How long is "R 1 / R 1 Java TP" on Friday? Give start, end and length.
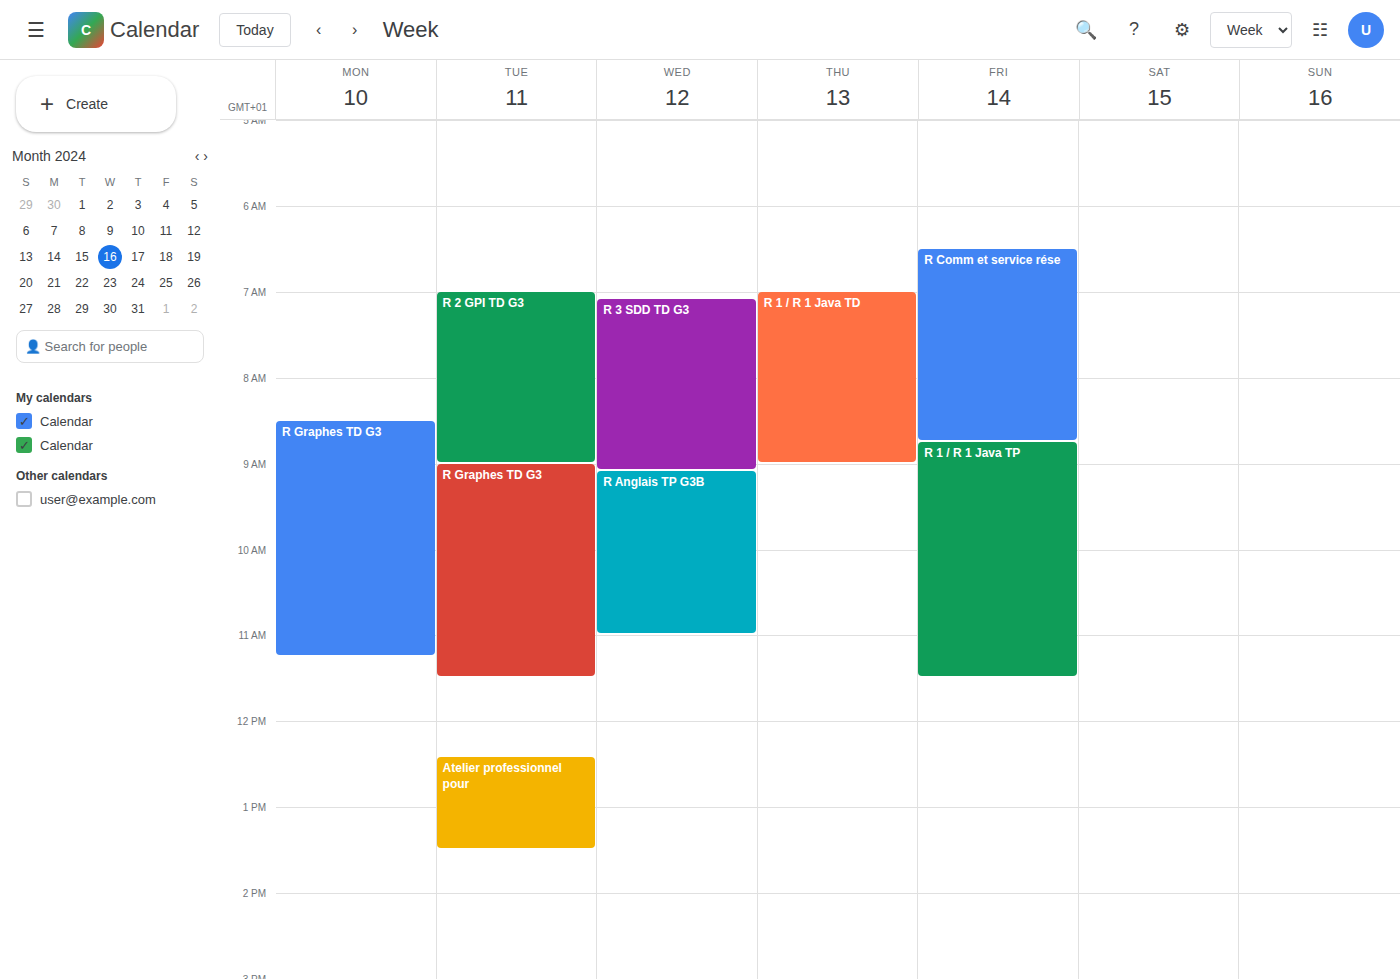
8:45 AM to 11:30 AM, 2 hours 45 minutes